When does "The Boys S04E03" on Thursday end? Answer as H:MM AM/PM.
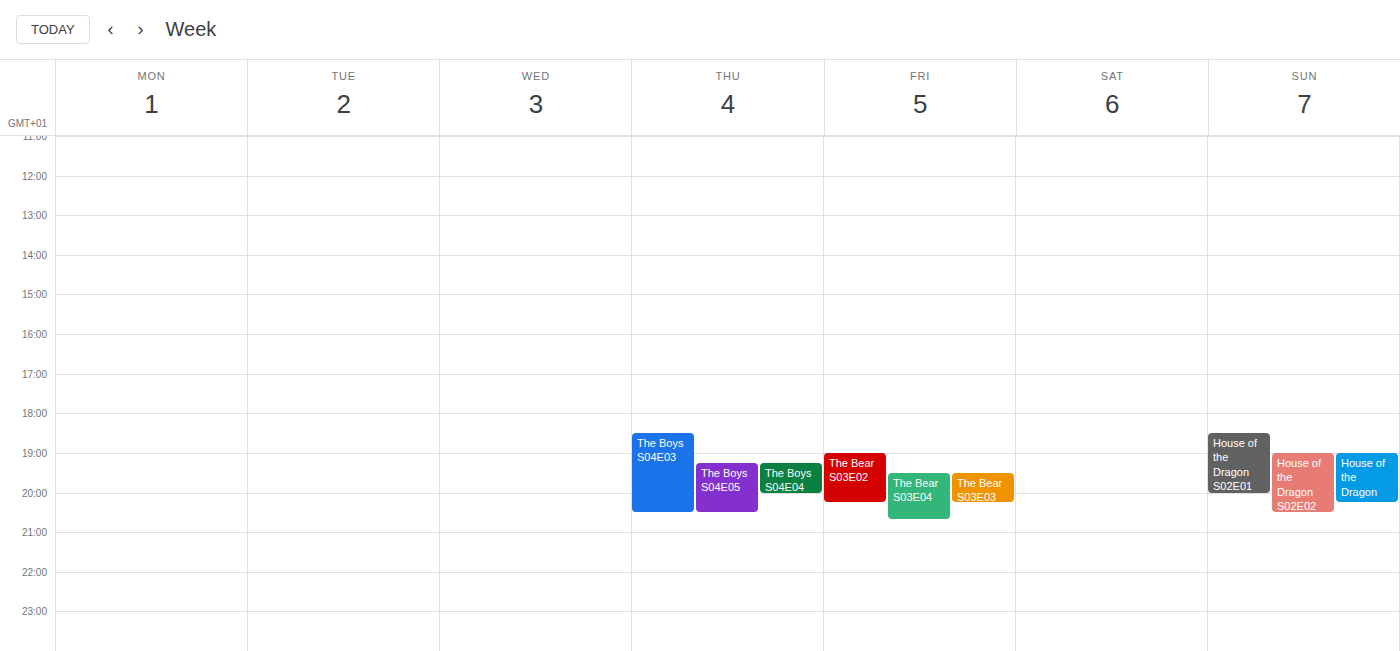
8:30 PM